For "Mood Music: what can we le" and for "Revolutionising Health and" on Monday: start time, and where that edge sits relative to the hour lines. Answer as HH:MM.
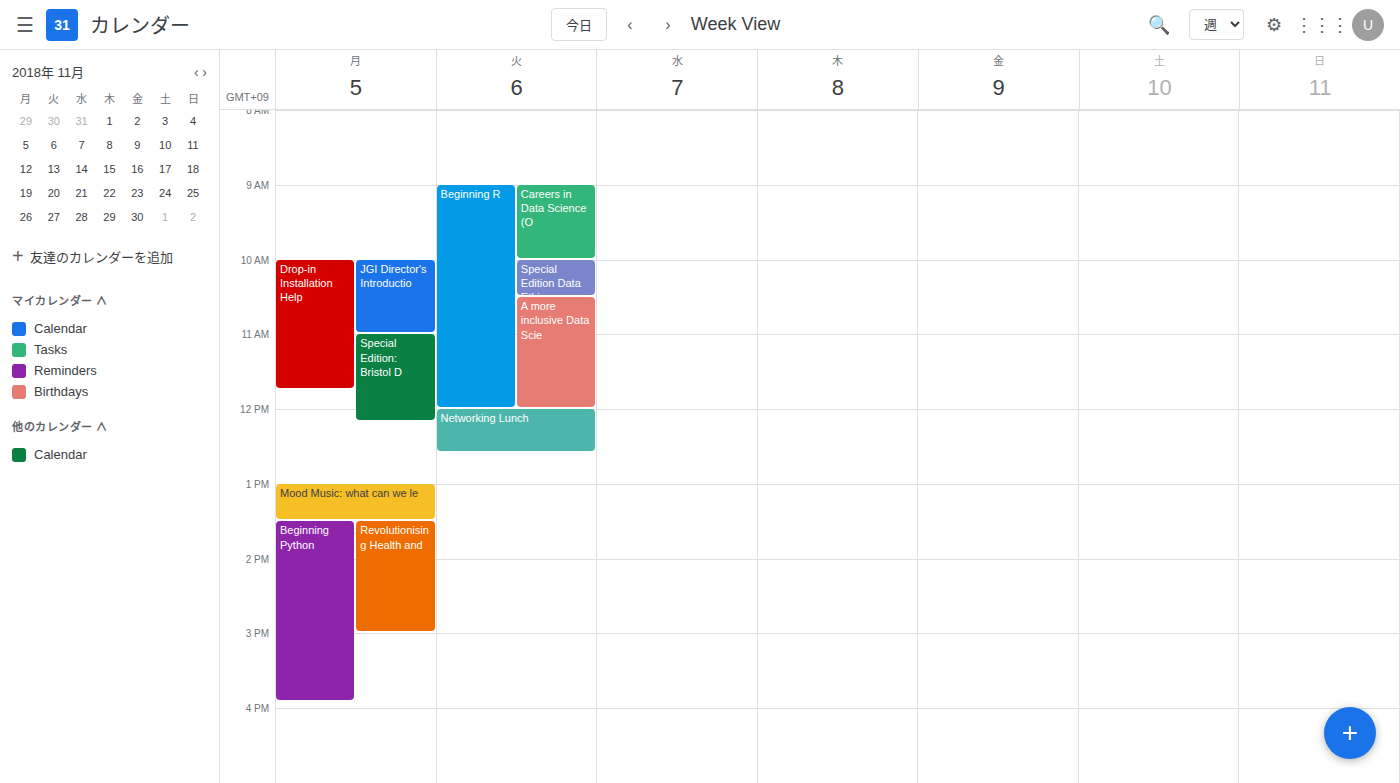
"Mood Music: what can we le": 13:00, exactly on the 13:00 line. "Revolutionising Health and": 13:30, halfway between the 13:00 and 14:00 lines.